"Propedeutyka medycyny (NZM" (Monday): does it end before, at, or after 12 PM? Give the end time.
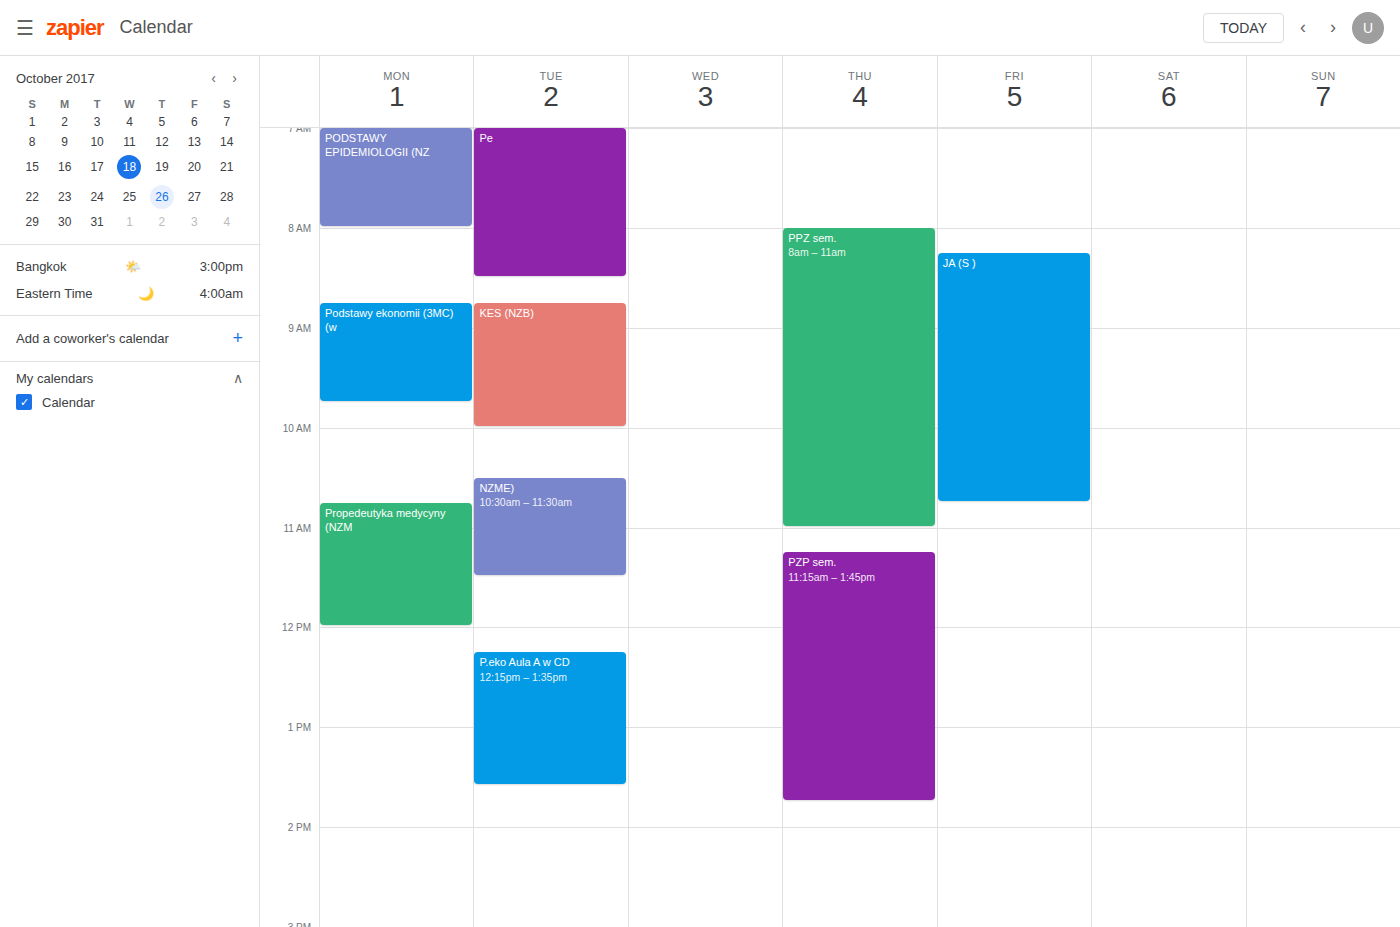
12:00 PM -- exactly at 12 PM, on the 12 PM line.